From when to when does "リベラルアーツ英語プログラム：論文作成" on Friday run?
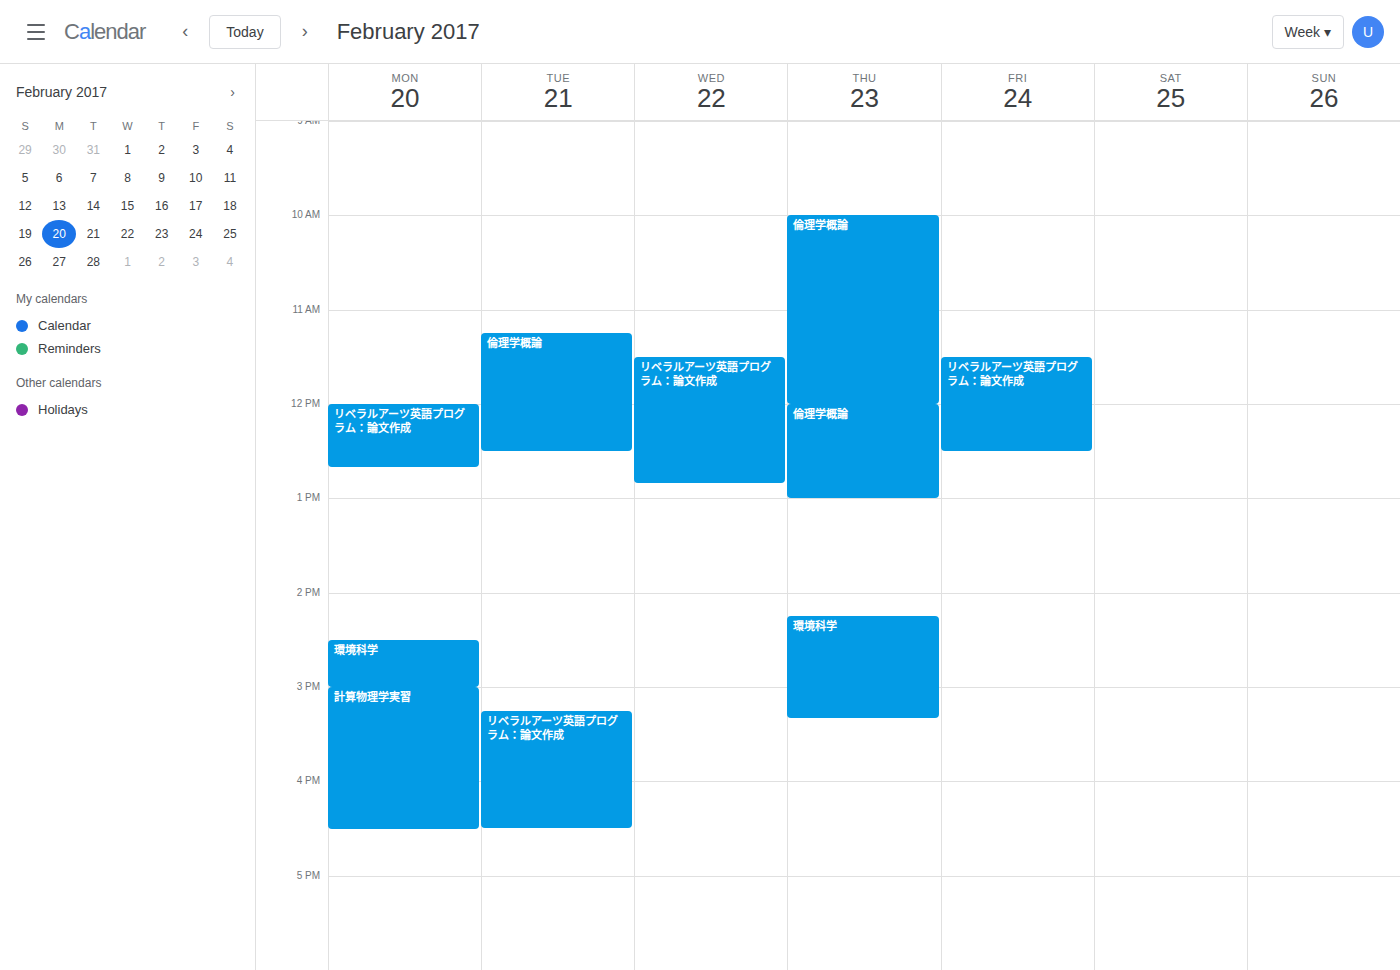
11:30 AM to 12:30 PM